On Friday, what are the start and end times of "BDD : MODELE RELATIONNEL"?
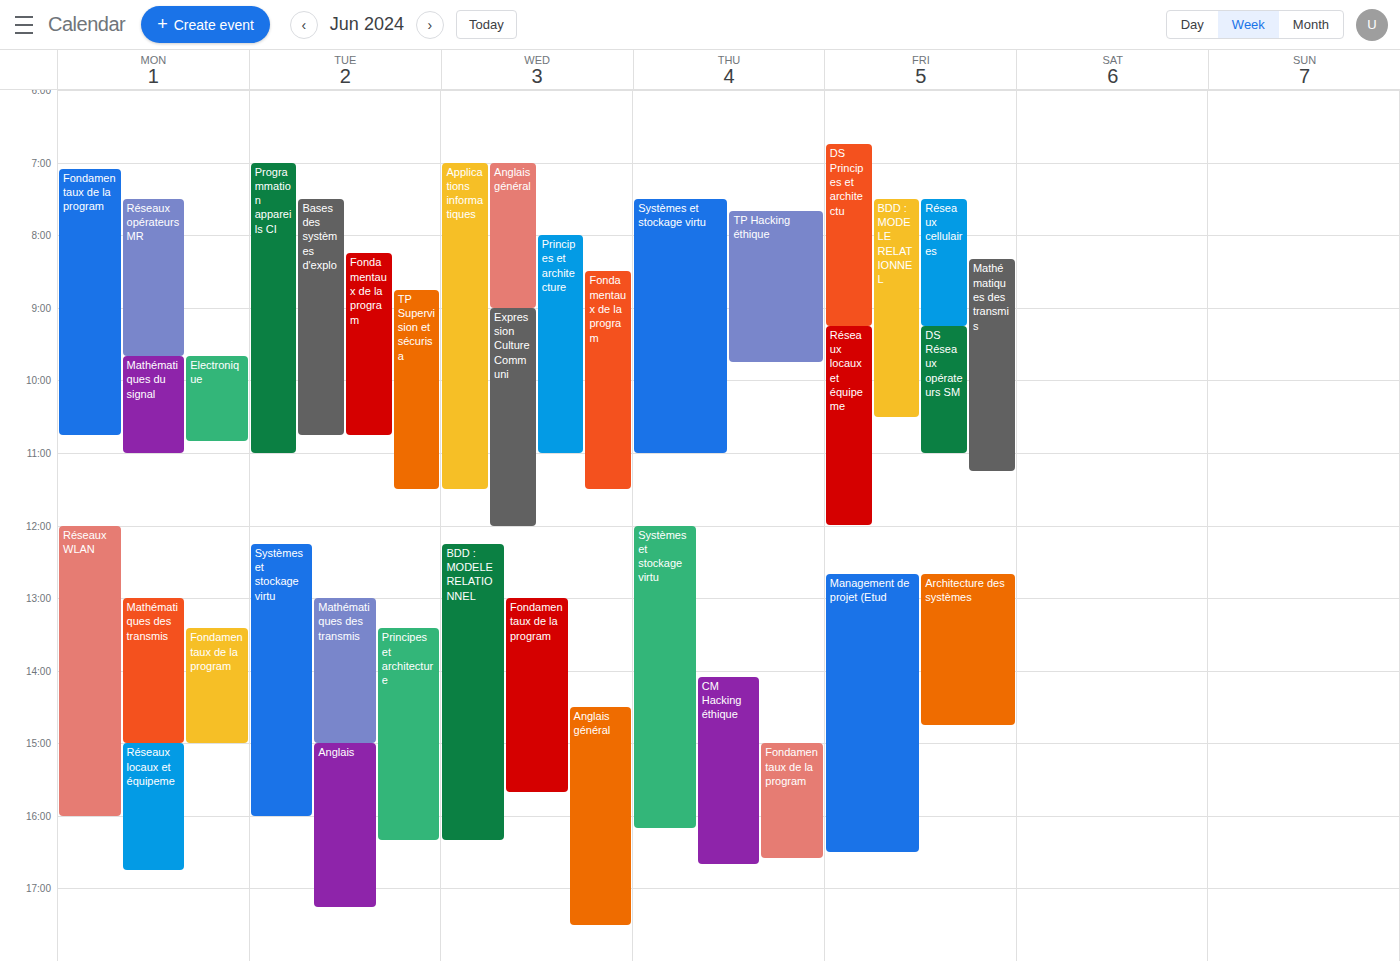
7:30 AM to 10:30 AM